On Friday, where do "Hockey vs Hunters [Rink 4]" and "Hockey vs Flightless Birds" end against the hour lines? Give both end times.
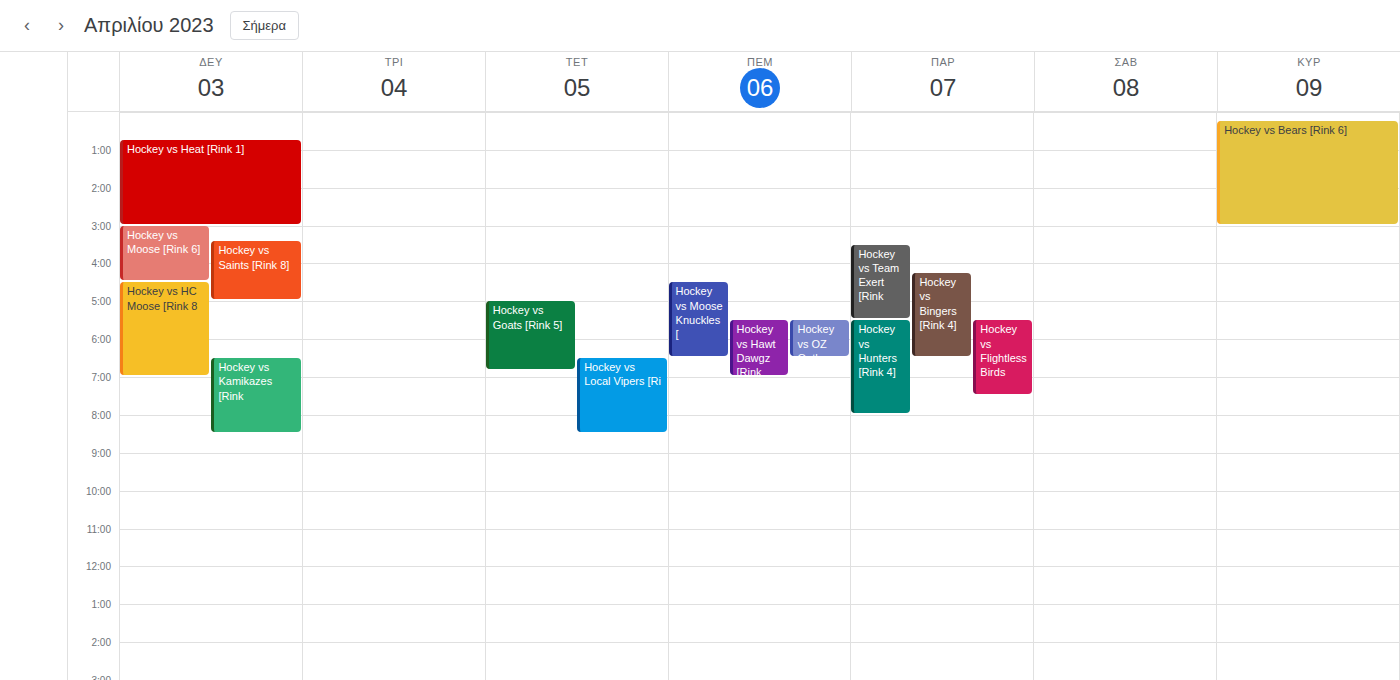
"Hockey vs Hunters [Rink 4]": 08:00, exactly on the 08:00 line. "Hockey vs Flightless Birds": 07:30, halfway between the 07:00 and 08:00 lines.